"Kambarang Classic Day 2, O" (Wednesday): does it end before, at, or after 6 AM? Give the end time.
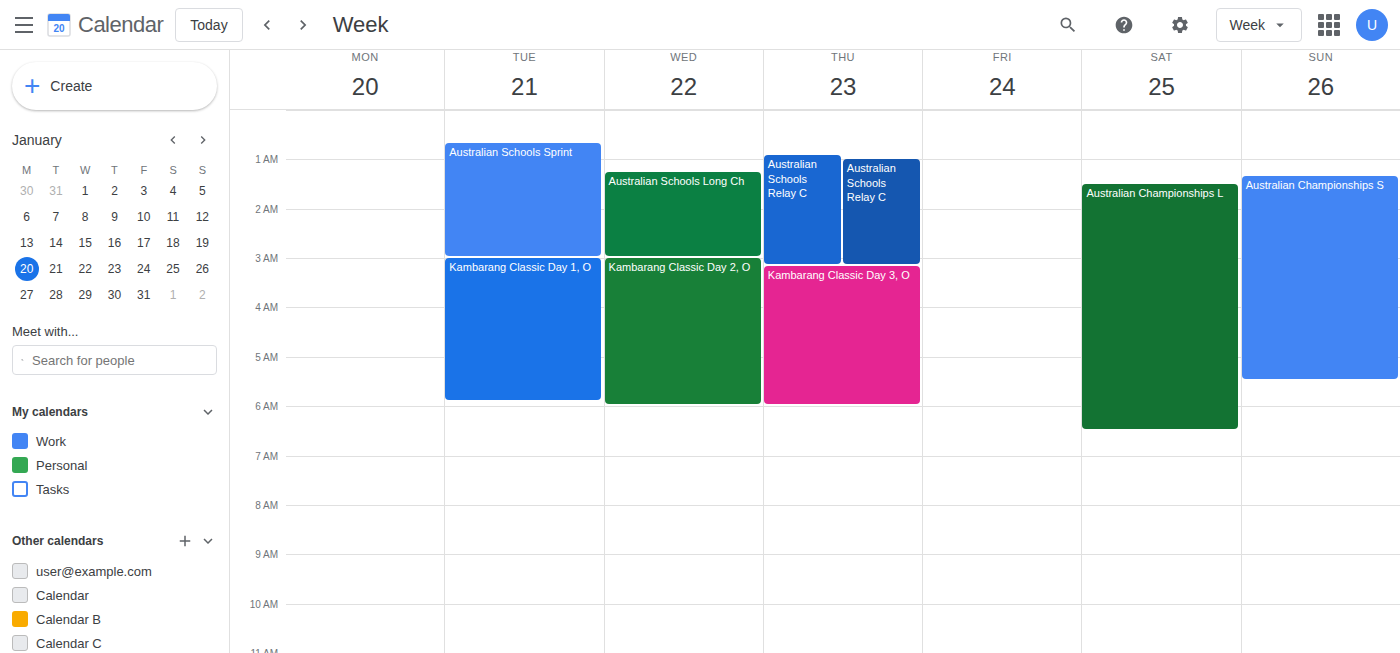
6:00 AM -- exactly at 6 AM, on the 6 AM line.